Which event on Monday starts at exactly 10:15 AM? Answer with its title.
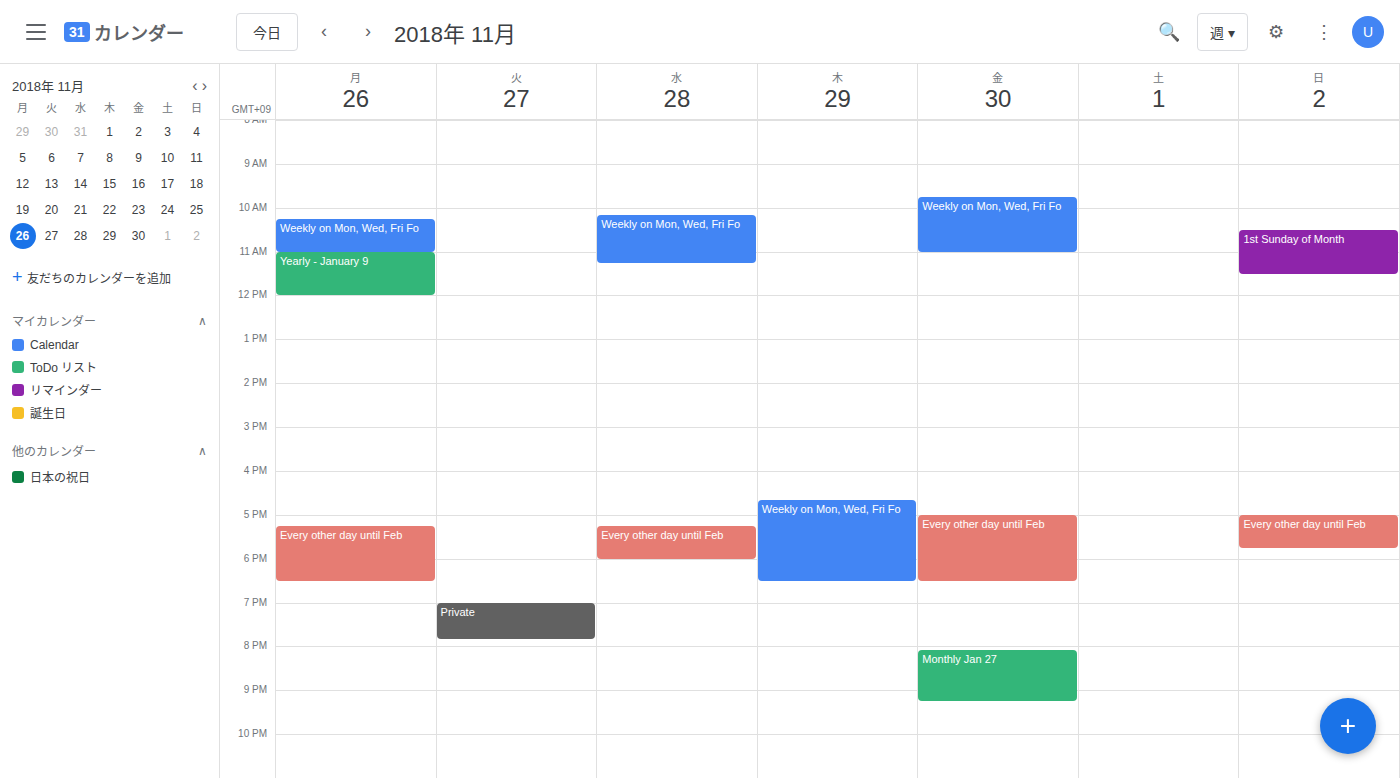
"Weekly on Mon, Wed, Fri Fo"